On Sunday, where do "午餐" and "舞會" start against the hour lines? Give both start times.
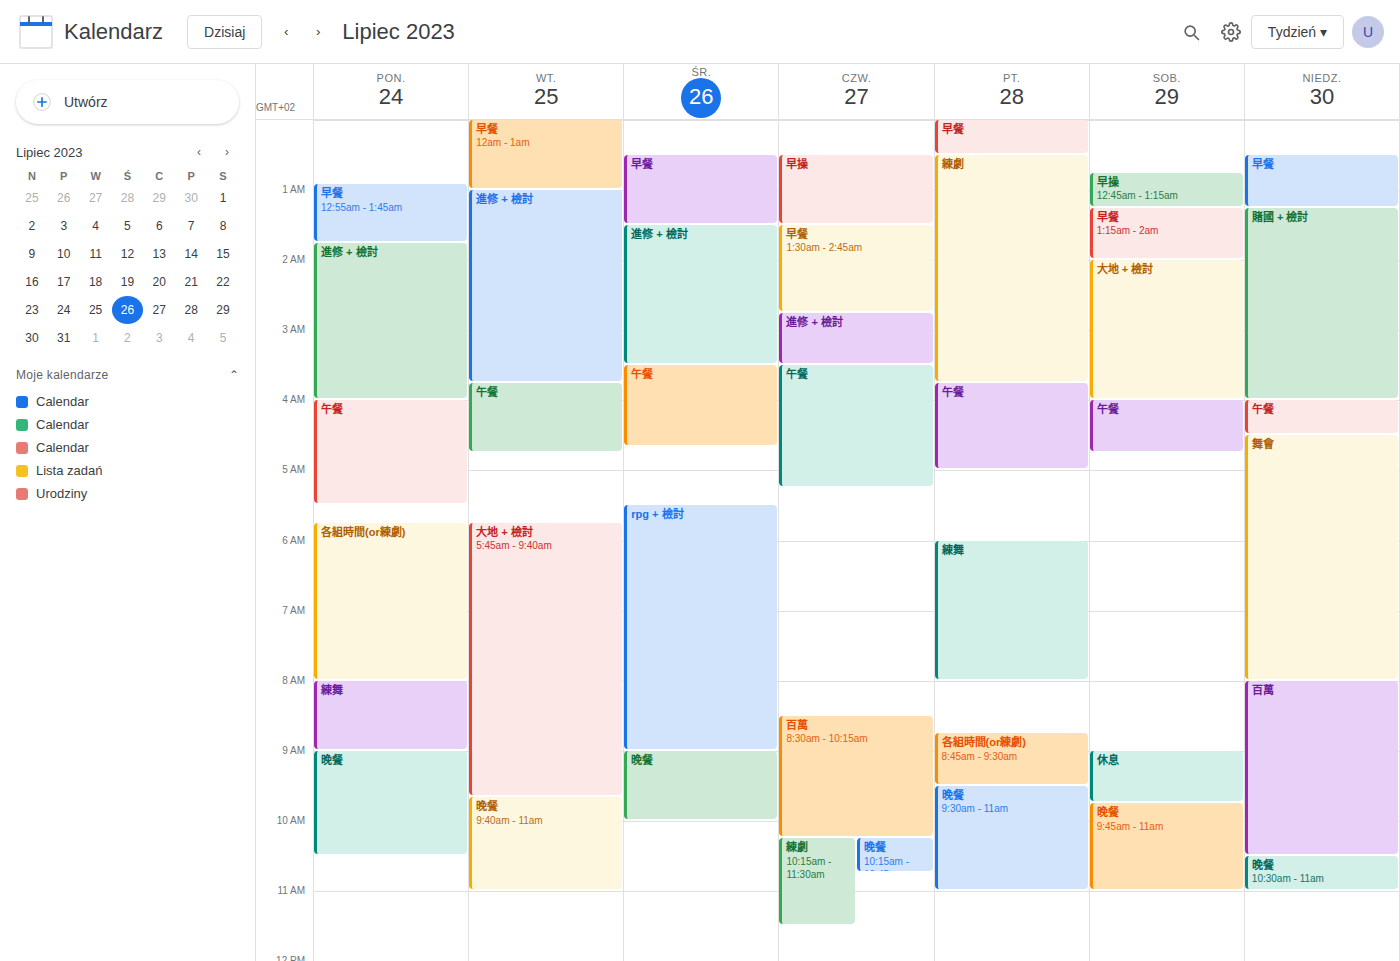
"午餐": 4:00 AM, exactly on the 4 AM line. "舞會": 4:30 AM, halfway between the 4 AM and 5 AM lines.